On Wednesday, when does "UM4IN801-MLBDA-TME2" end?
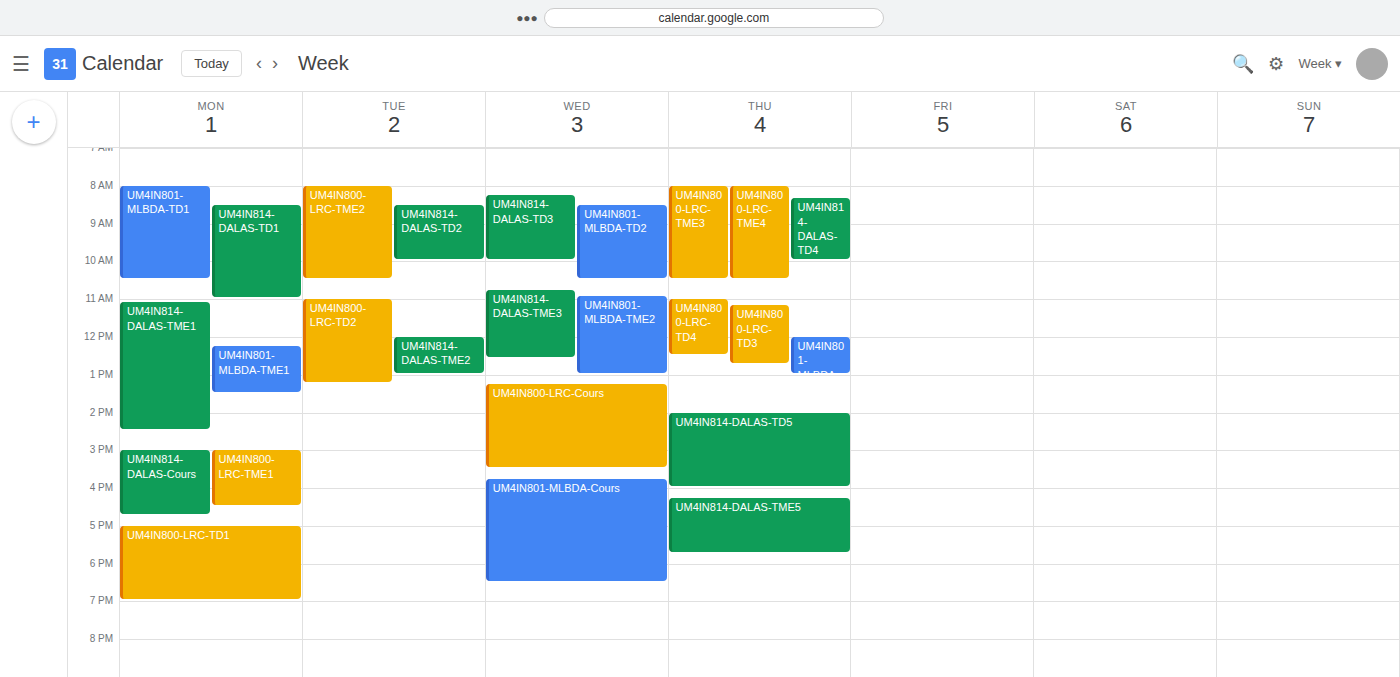
13:00